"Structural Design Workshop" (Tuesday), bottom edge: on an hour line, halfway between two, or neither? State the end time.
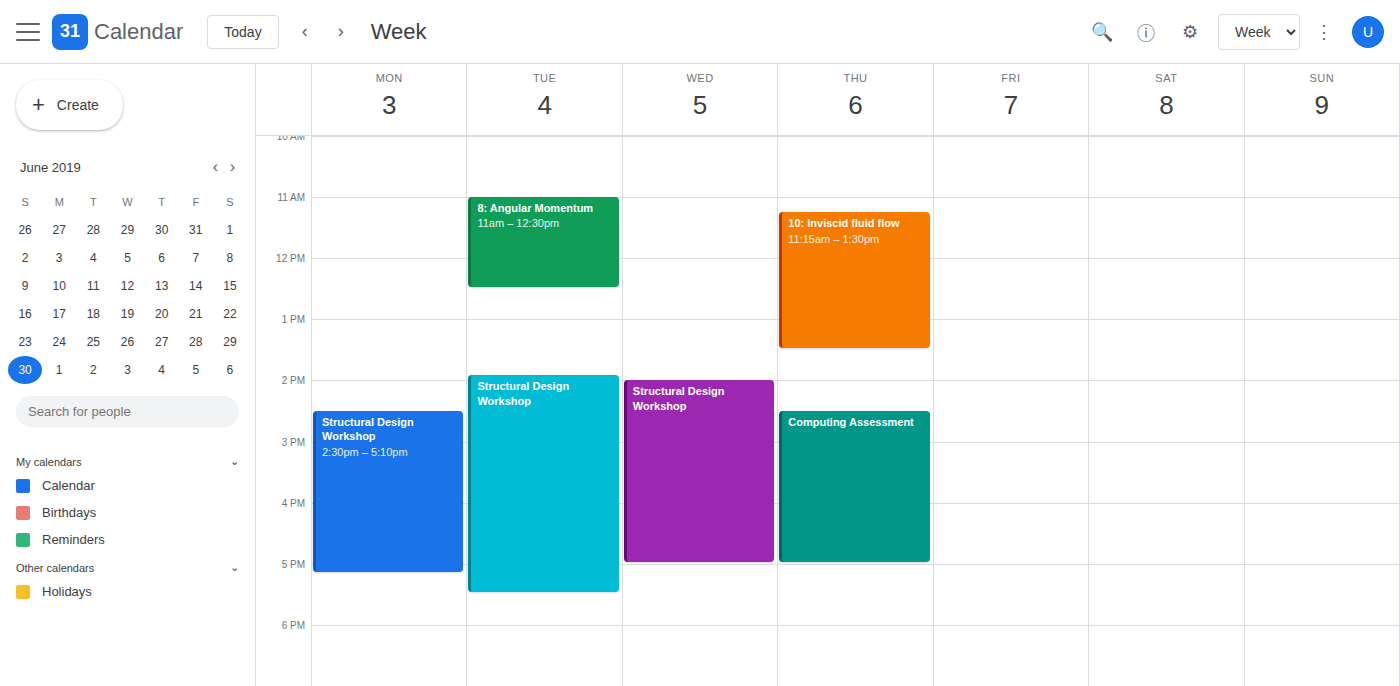
5:30 PM -- halfway between the 5 PM and 6 PM lines.